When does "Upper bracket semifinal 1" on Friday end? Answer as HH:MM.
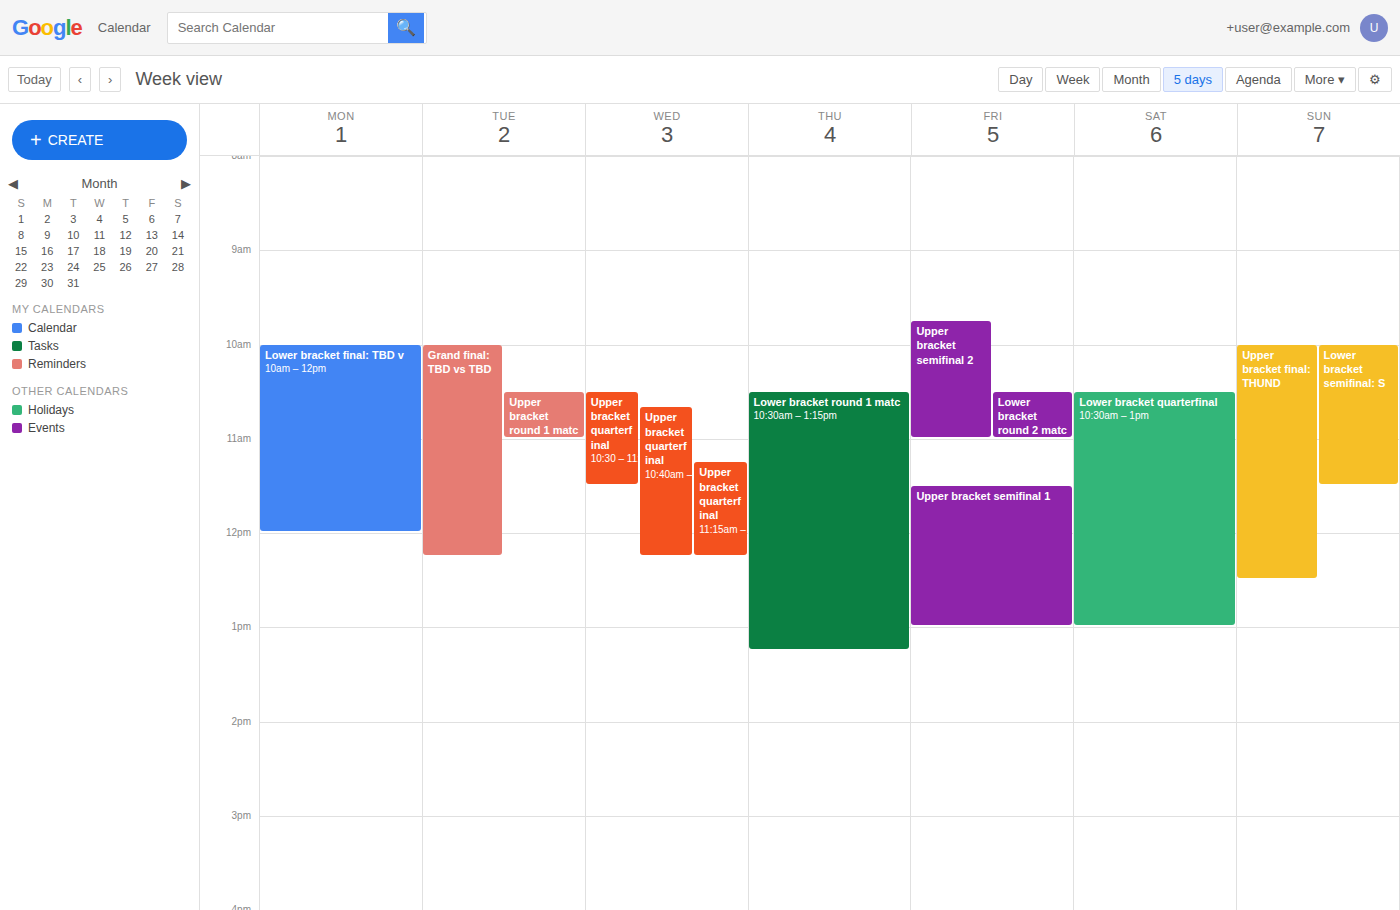
13:00